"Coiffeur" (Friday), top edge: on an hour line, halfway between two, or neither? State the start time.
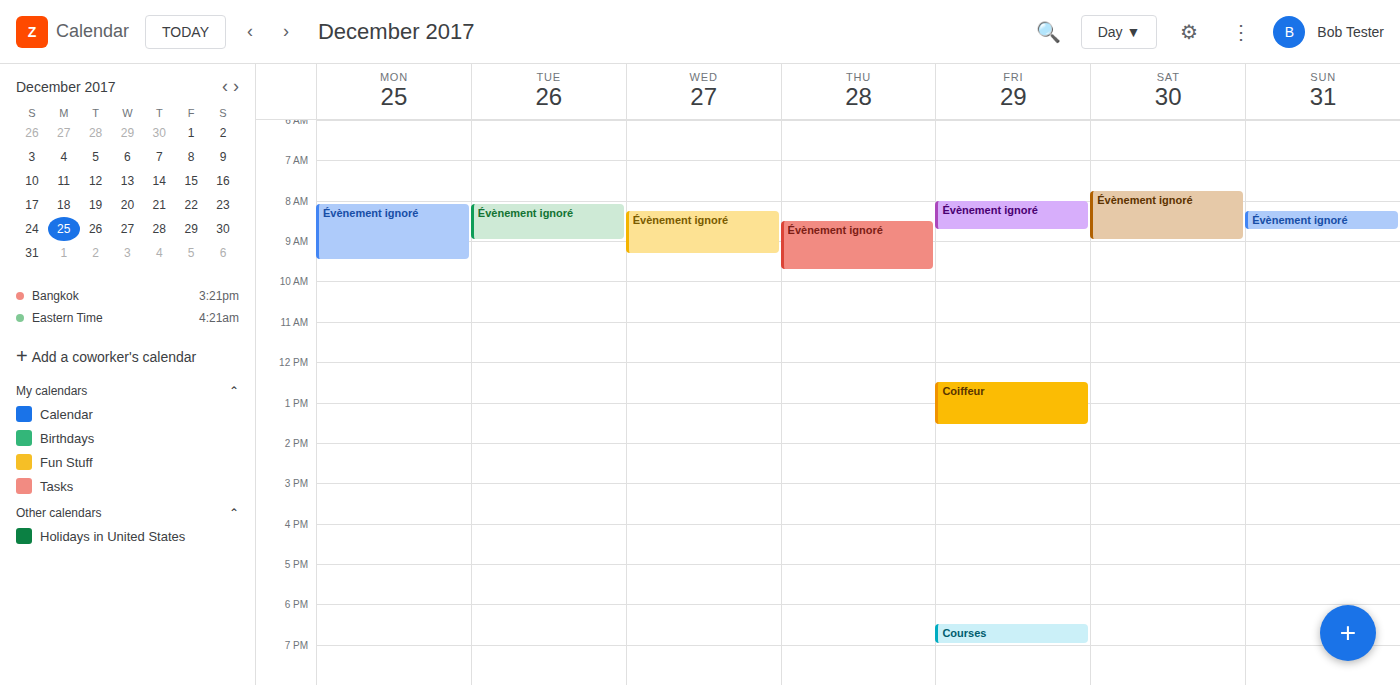
12:30 PM -- halfway between the 12 PM and 1 PM lines.